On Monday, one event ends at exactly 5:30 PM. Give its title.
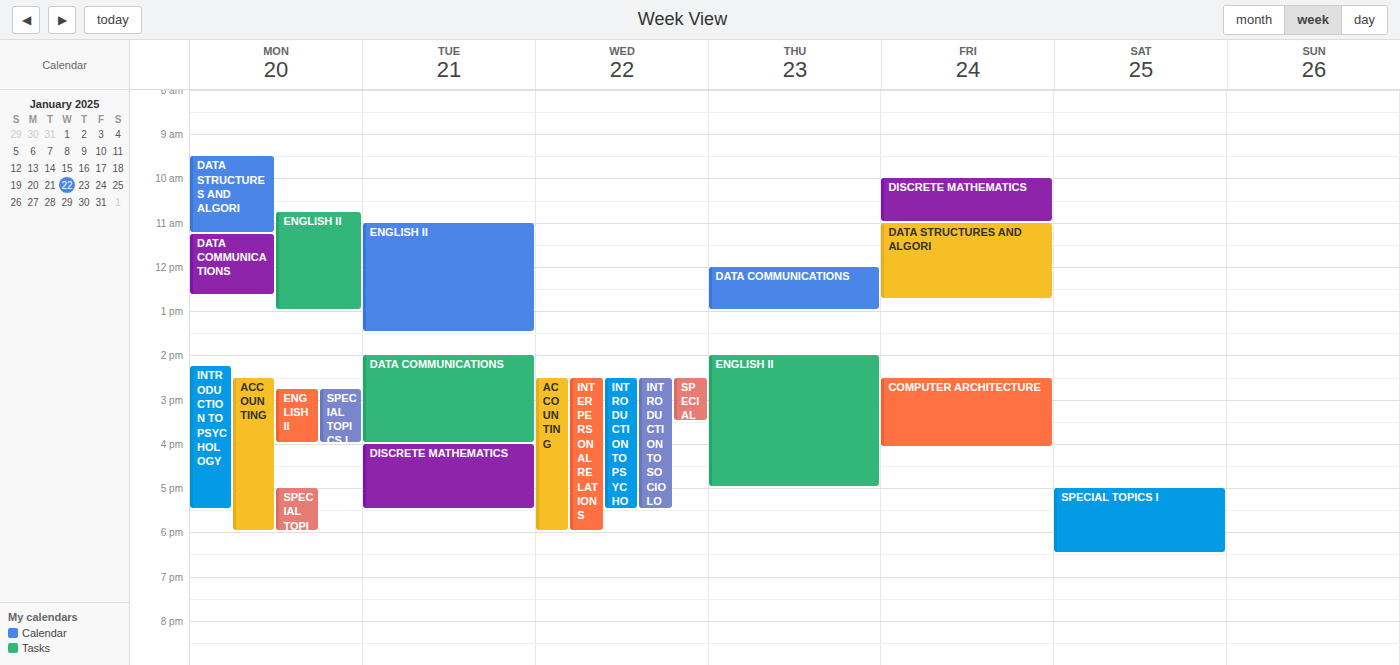
"INTRODUCTION TO PSYCHOLOGY"